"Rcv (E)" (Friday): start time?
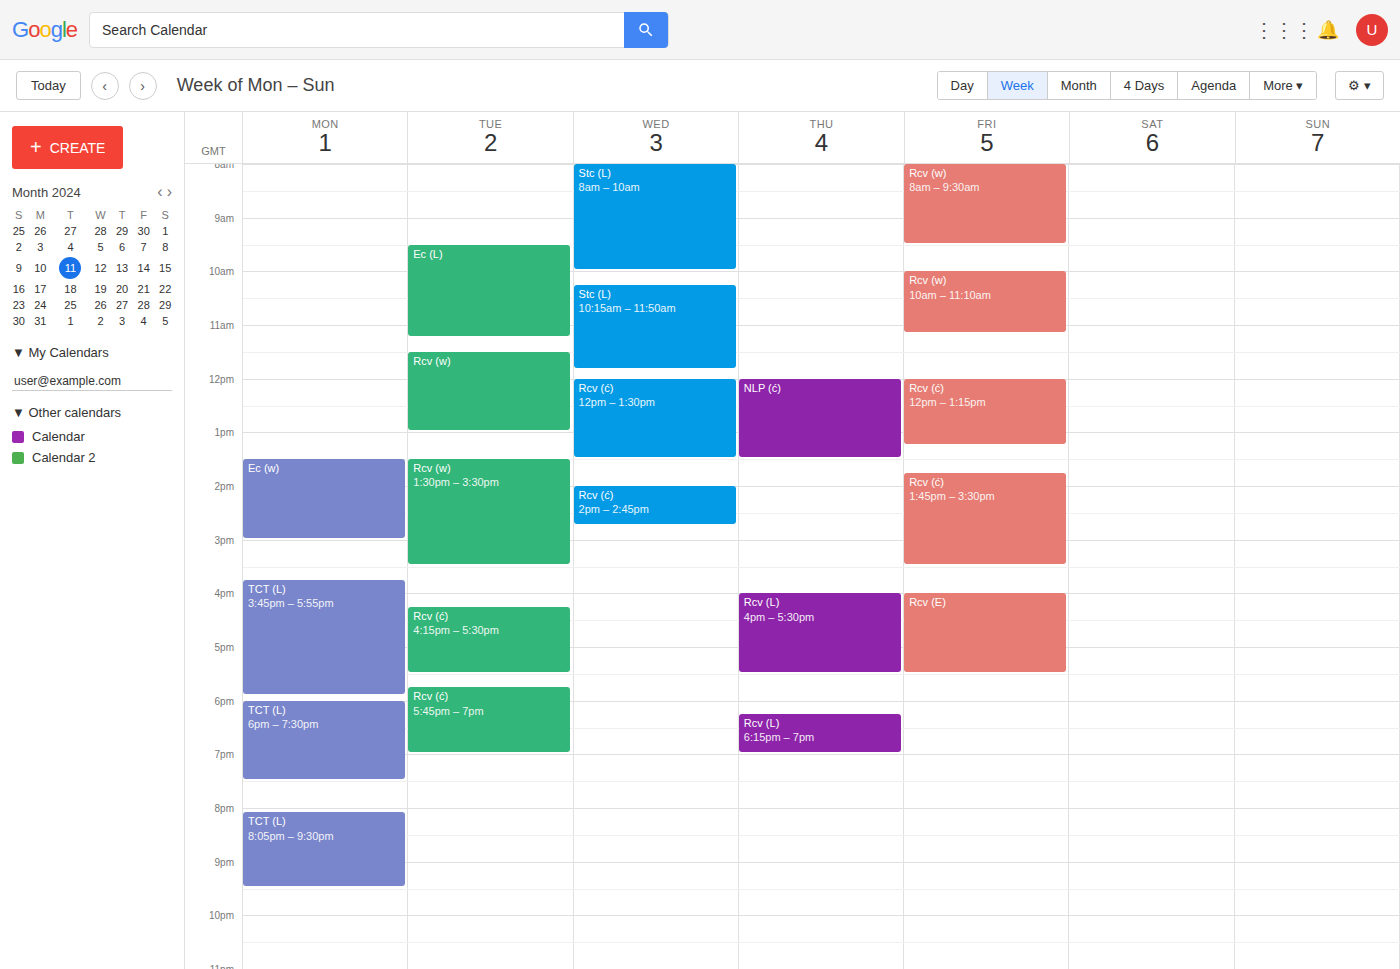
4:00 PM